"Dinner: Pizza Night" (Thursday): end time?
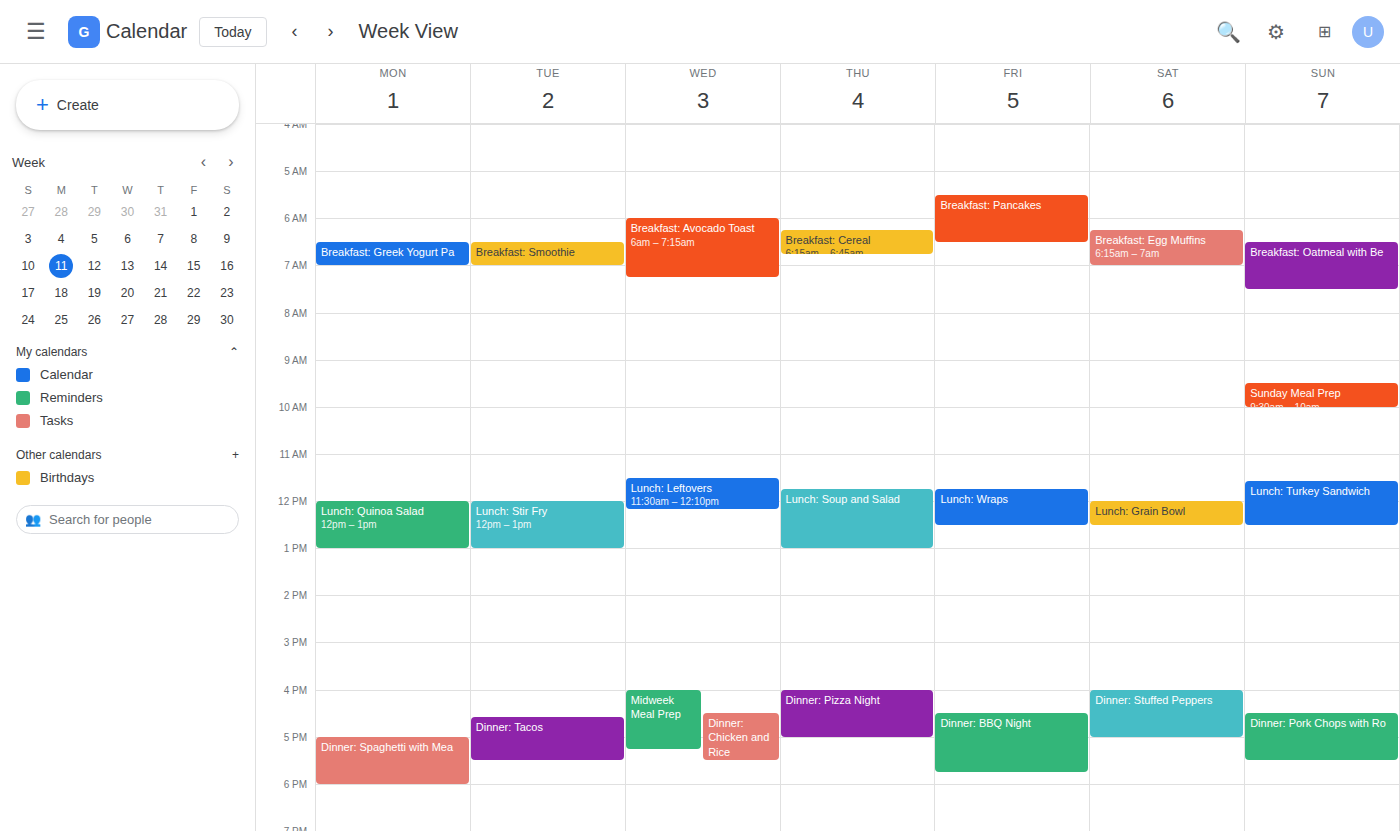
5:00 PM